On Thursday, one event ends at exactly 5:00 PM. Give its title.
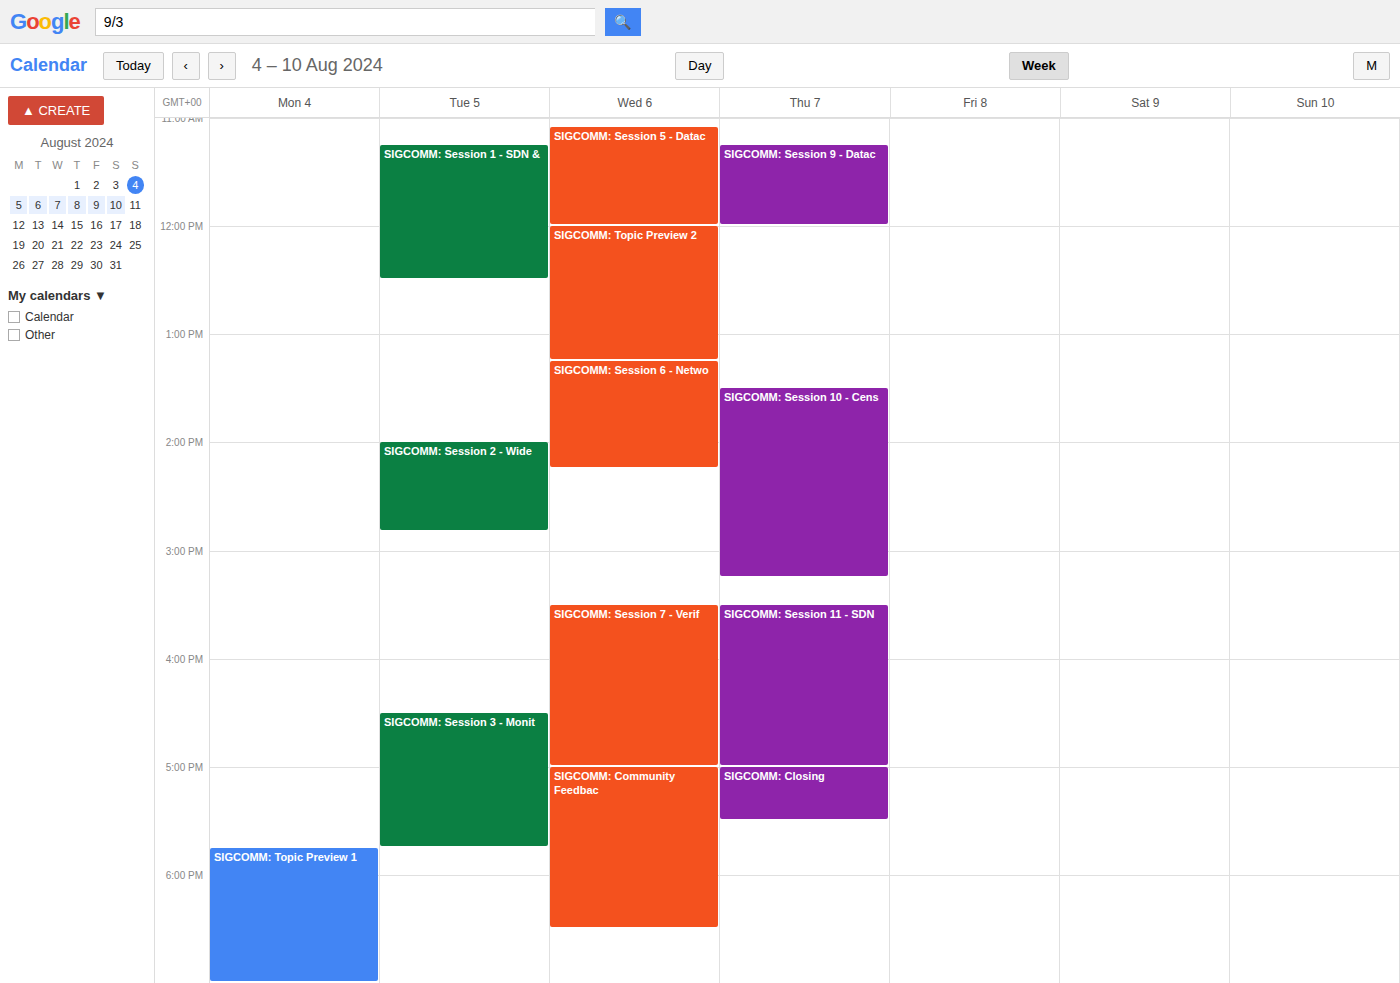
"SIGCOMM: Session 11 - SDN"